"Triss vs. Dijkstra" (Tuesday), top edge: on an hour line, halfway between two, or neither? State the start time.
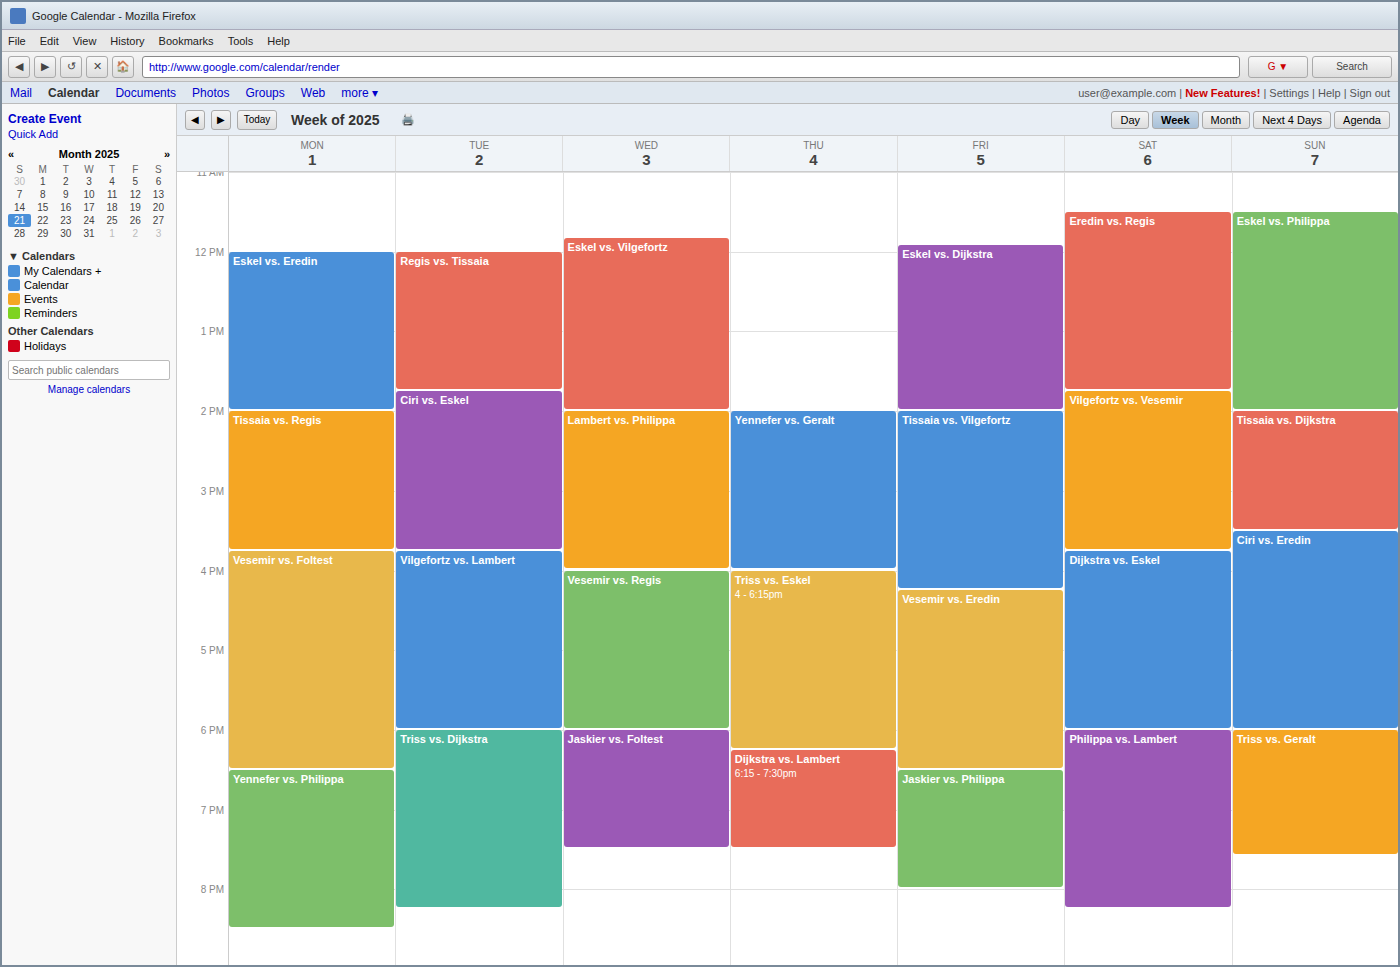
6:00 PM -- exactly on the 6 PM line.